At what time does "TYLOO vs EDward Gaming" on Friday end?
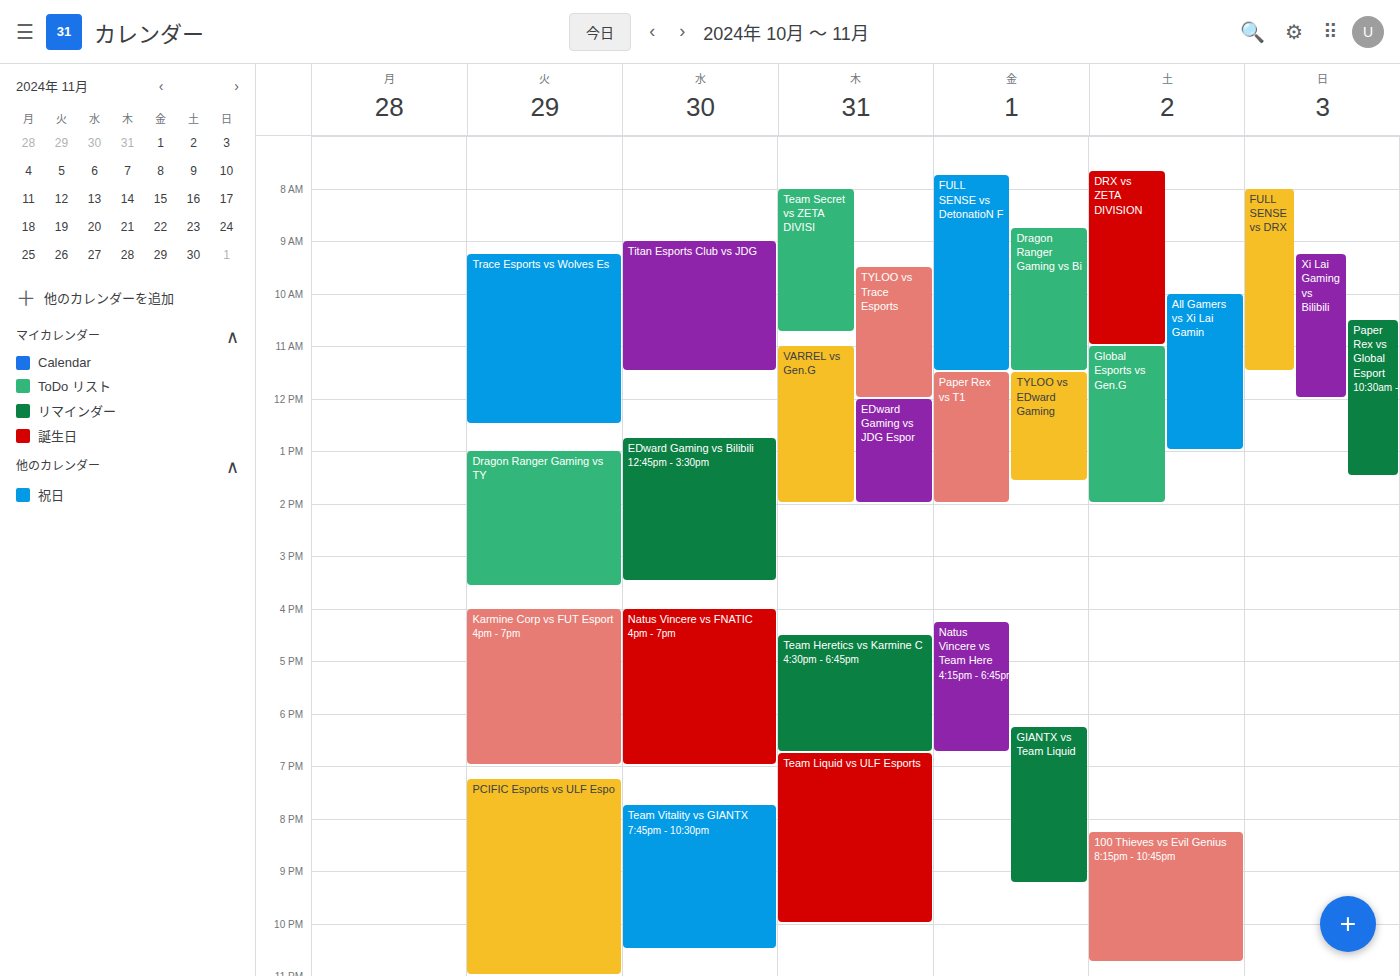
1:35 PM